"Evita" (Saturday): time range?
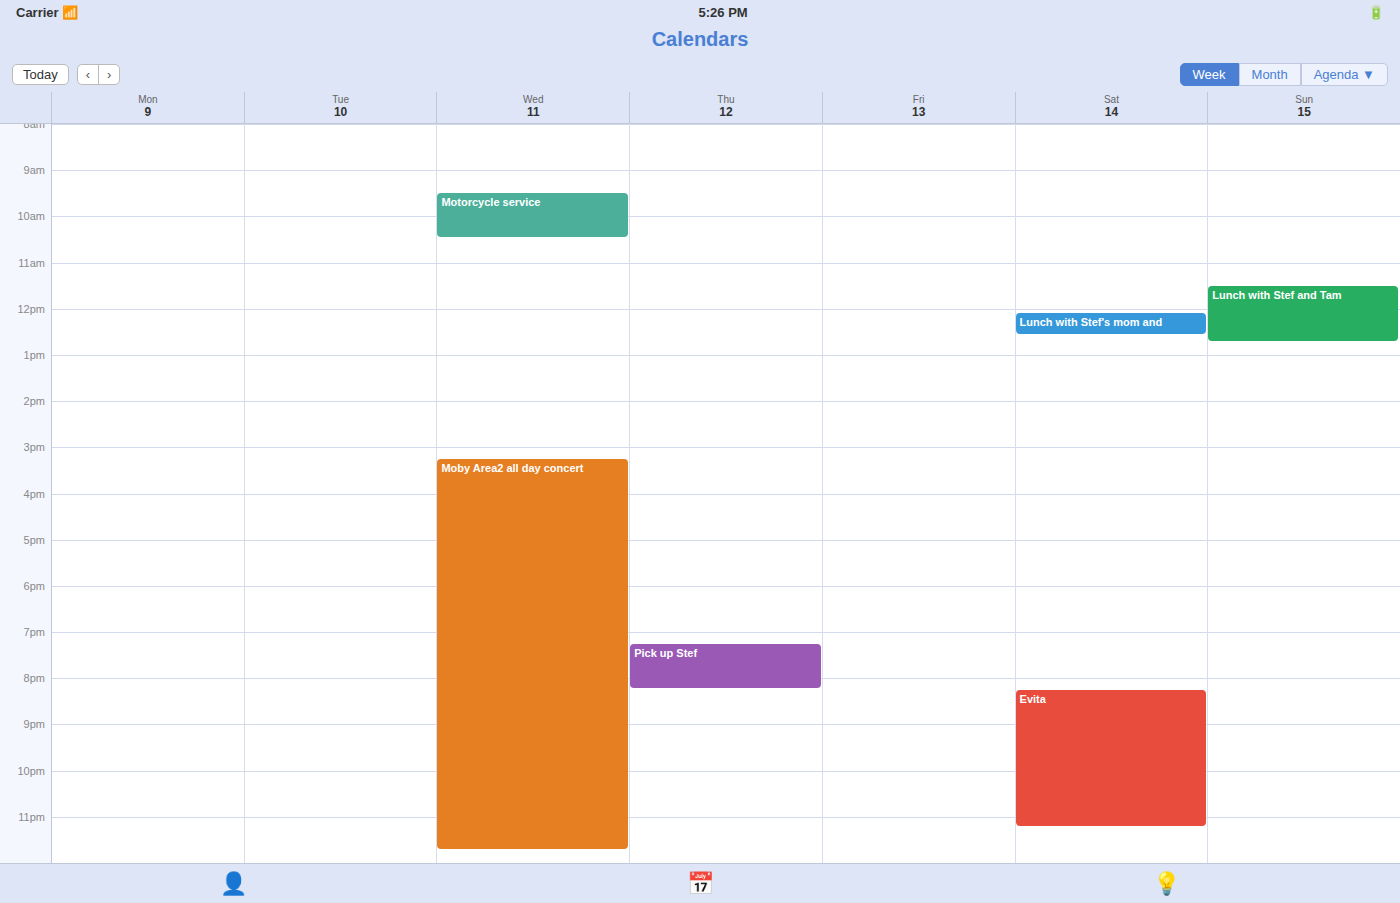
8:15 PM to 11:15 PM